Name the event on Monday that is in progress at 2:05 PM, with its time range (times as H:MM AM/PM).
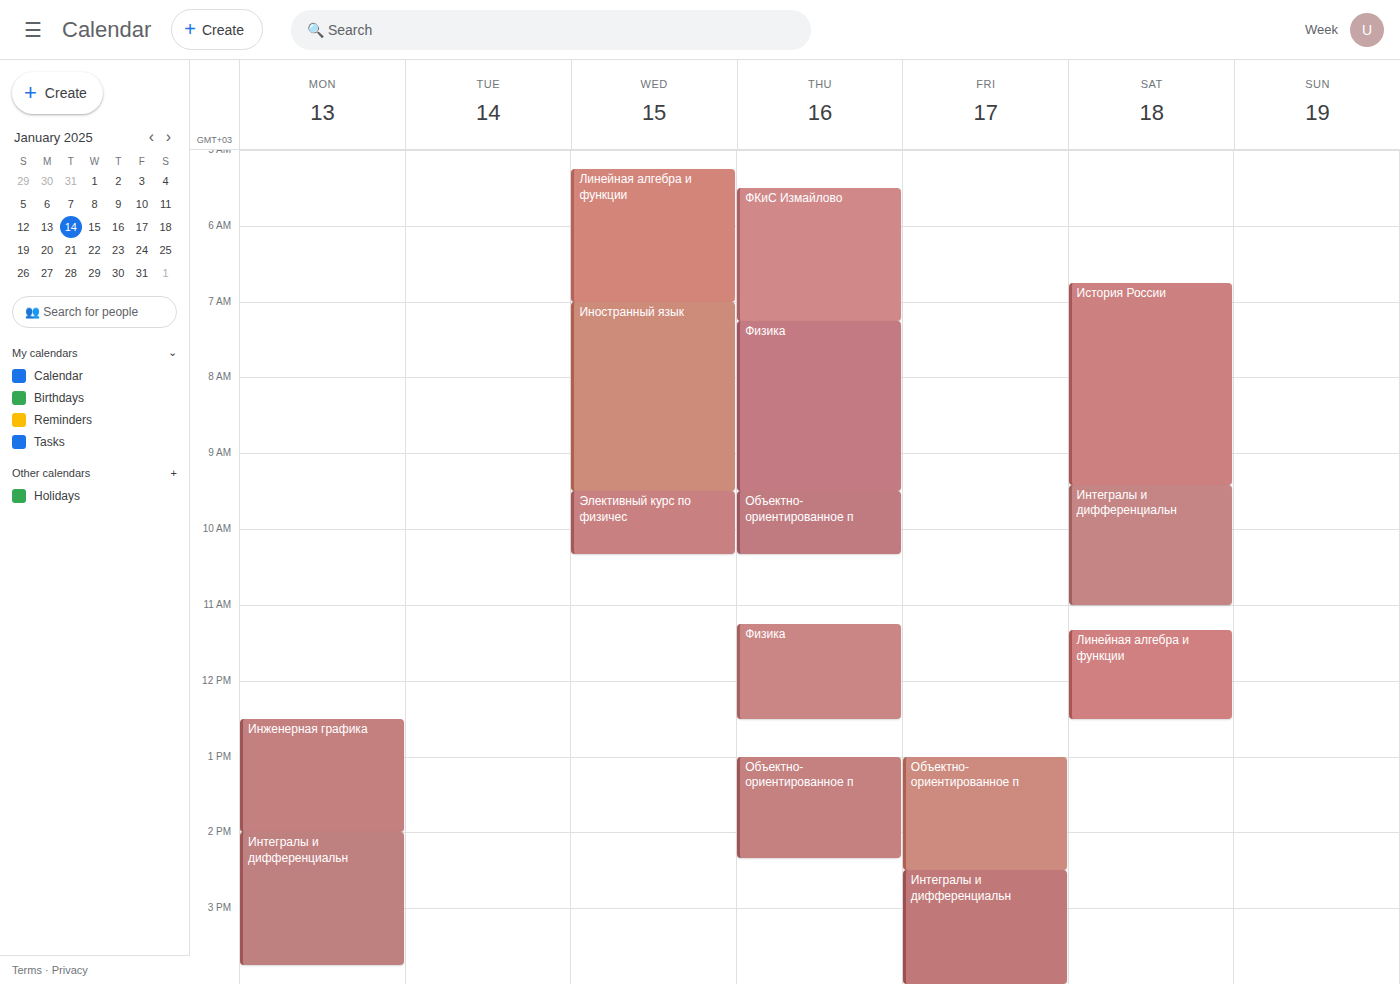
"Интегралы и дифференциальн", 2:00 PM to 3:45 PM